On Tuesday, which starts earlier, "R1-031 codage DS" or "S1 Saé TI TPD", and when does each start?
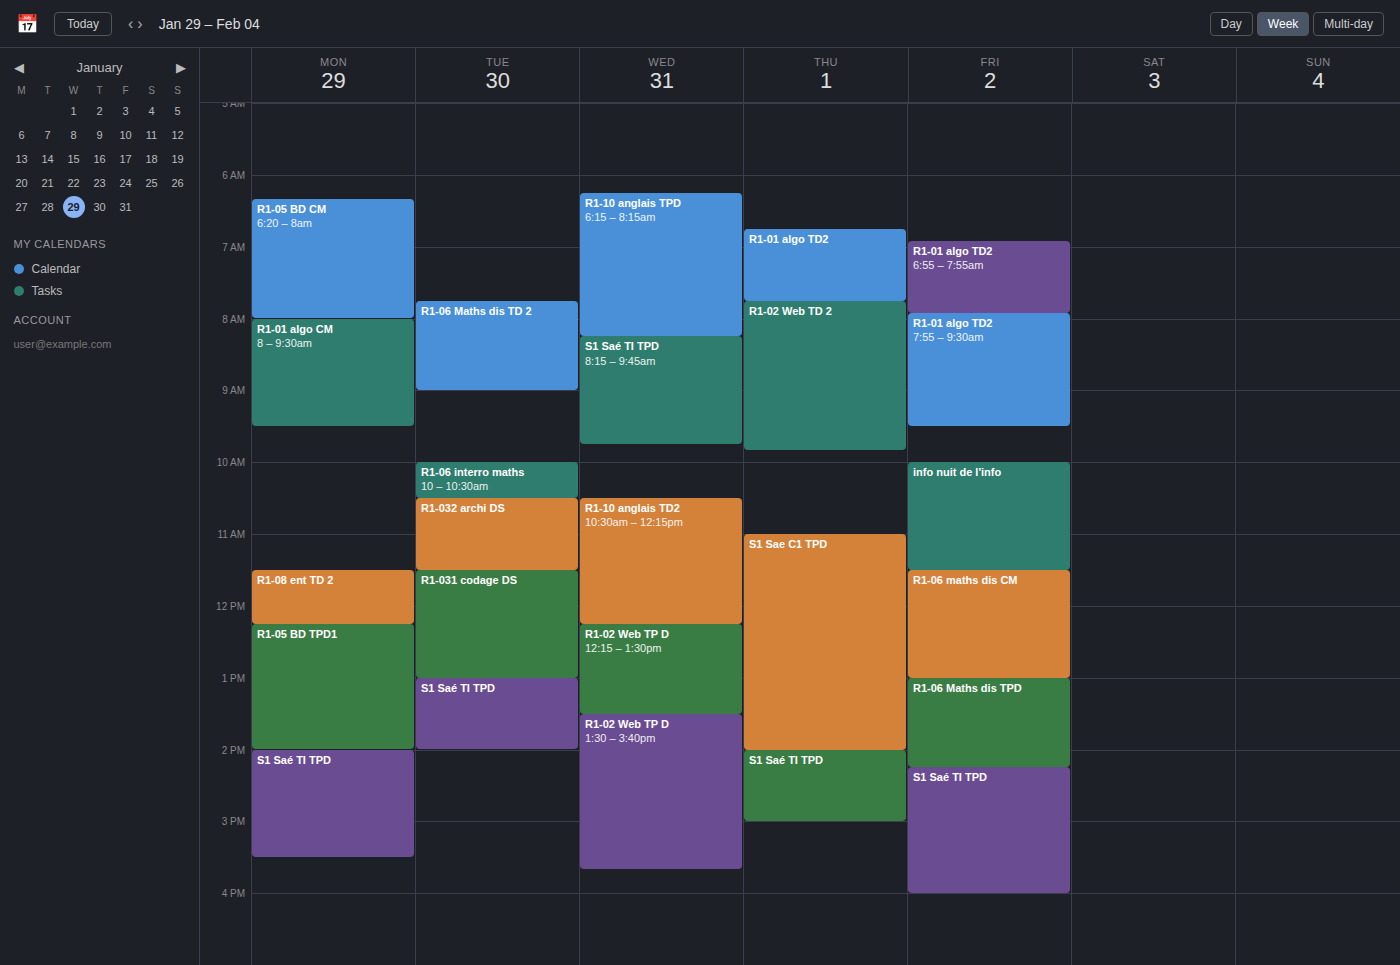
"R1-031 codage DS" 11:30 AM; "S1 Saé TI TPD" 1:00 PM.